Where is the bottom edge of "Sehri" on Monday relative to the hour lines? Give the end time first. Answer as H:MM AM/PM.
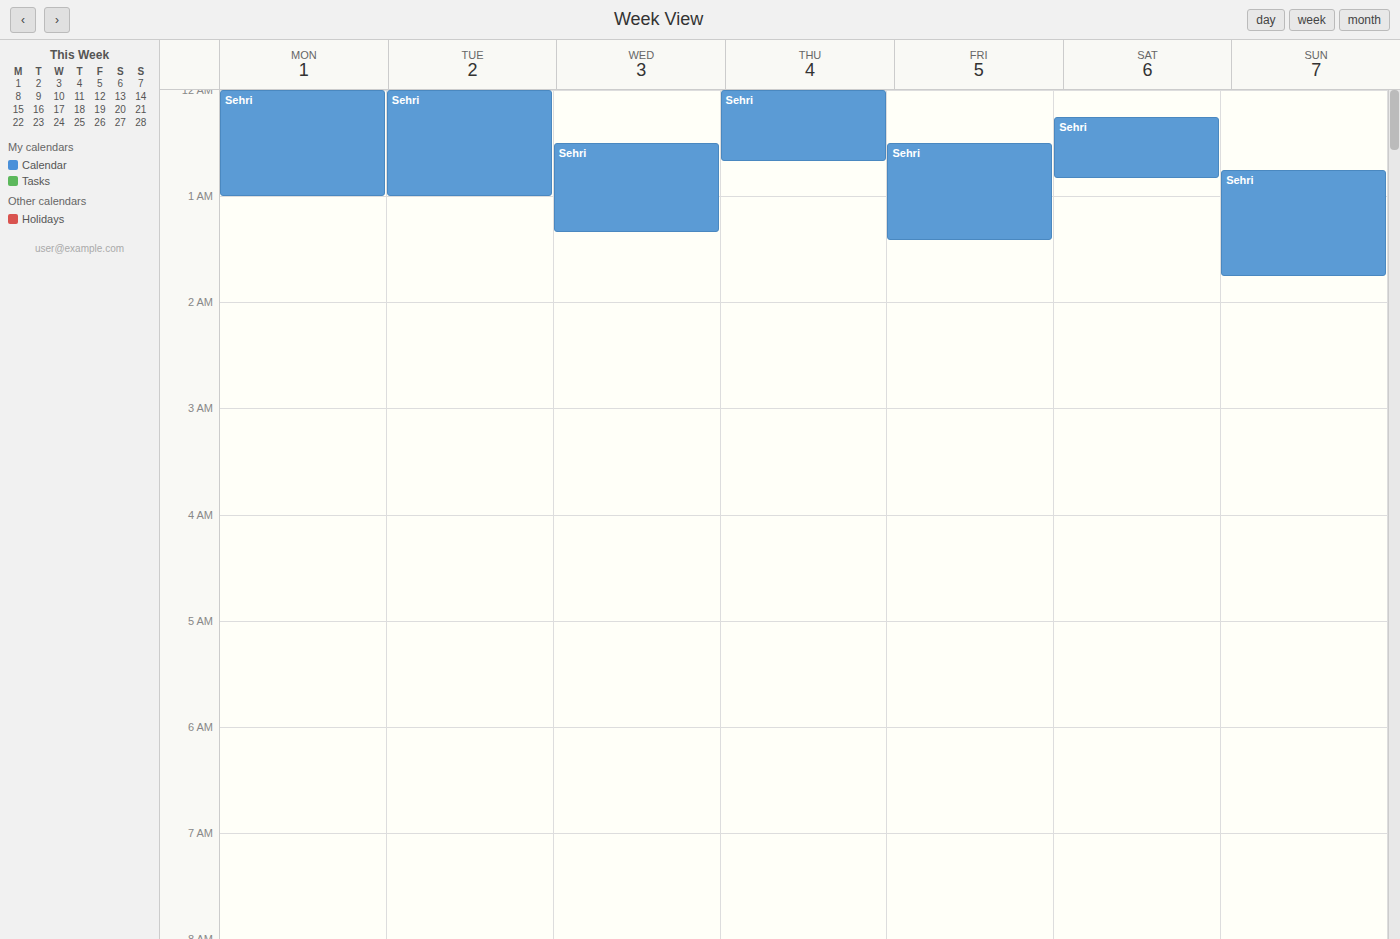
1:00 AM -- exactly on the 1 AM line.